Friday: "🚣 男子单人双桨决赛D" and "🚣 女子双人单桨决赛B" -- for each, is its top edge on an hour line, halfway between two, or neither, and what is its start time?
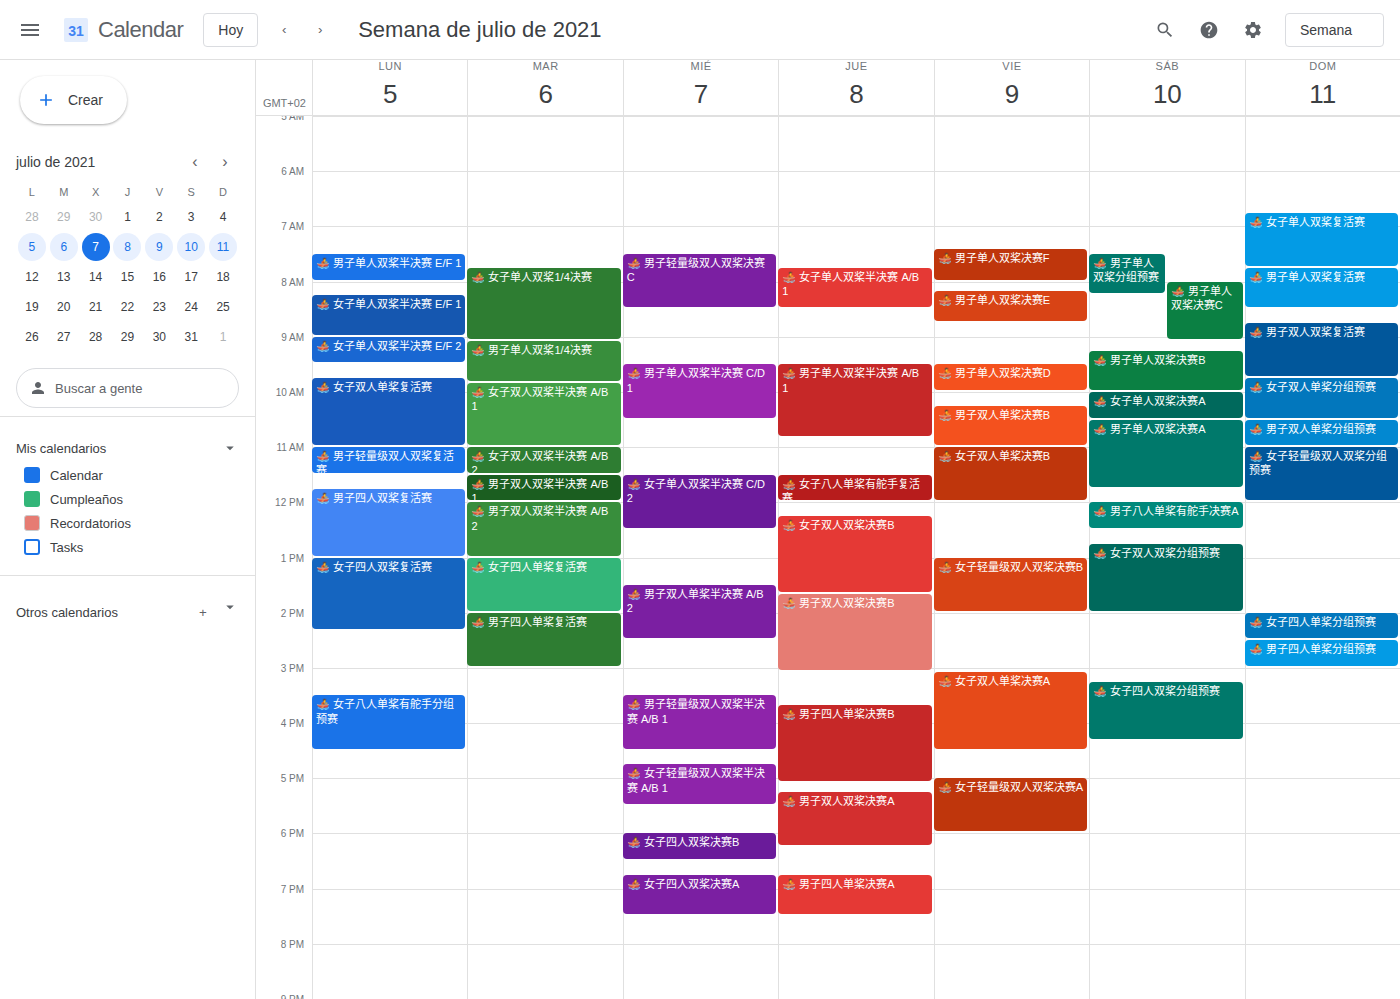
"🚣 男子单人双桨决赛D": 9:30 AM, halfway between the 9 AM and 10 AM lines. "🚣 女子双人单桨决赛B": 11:00 AM, exactly on the 11 AM line.